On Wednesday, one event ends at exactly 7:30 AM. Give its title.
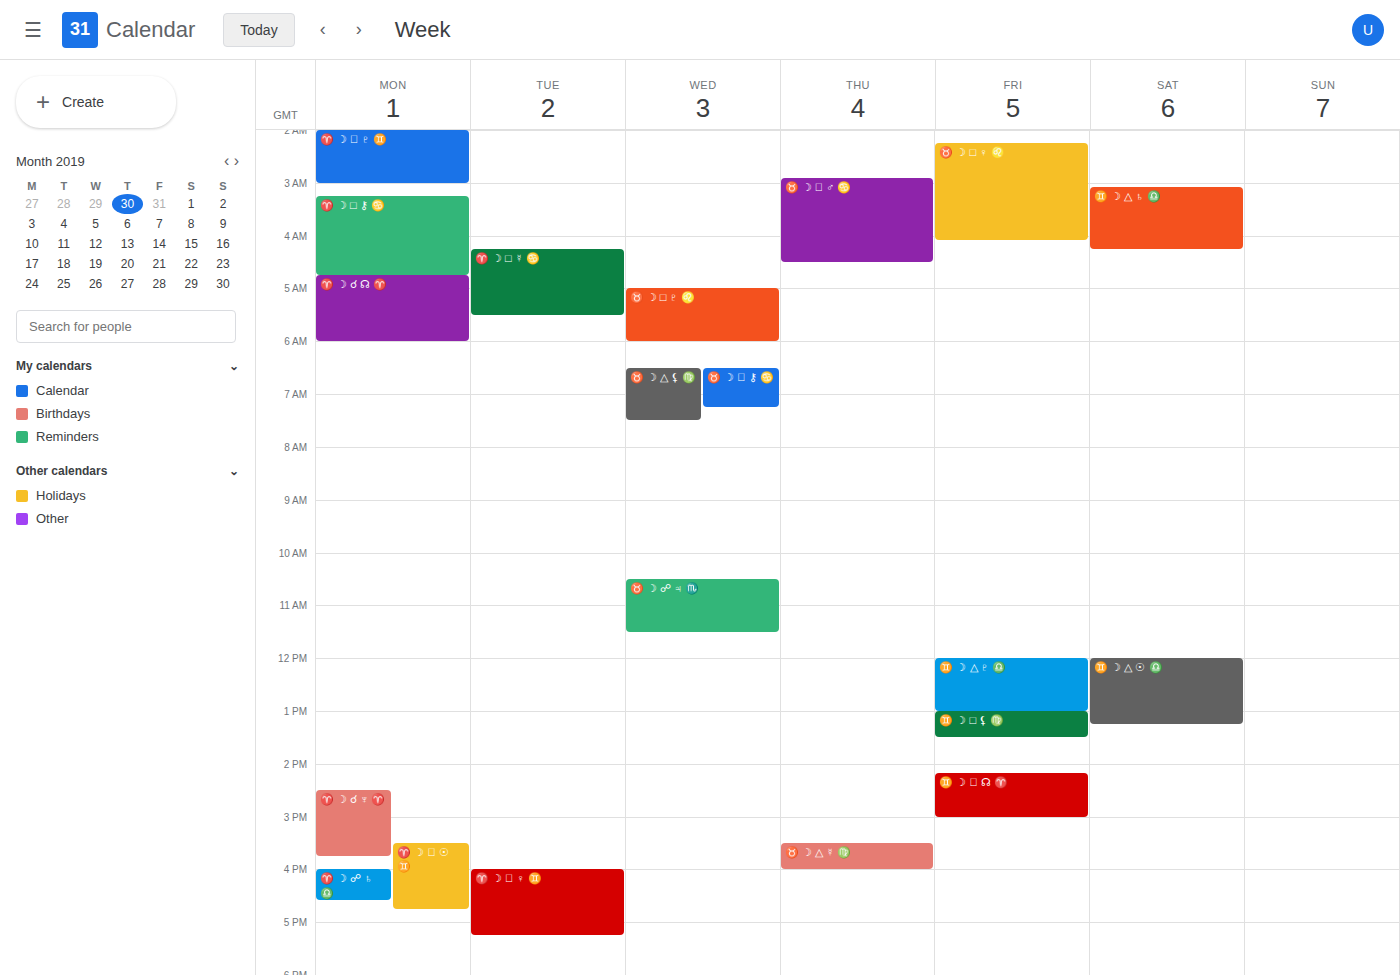
"♉️ ☽ △ ⚸ ♍️"